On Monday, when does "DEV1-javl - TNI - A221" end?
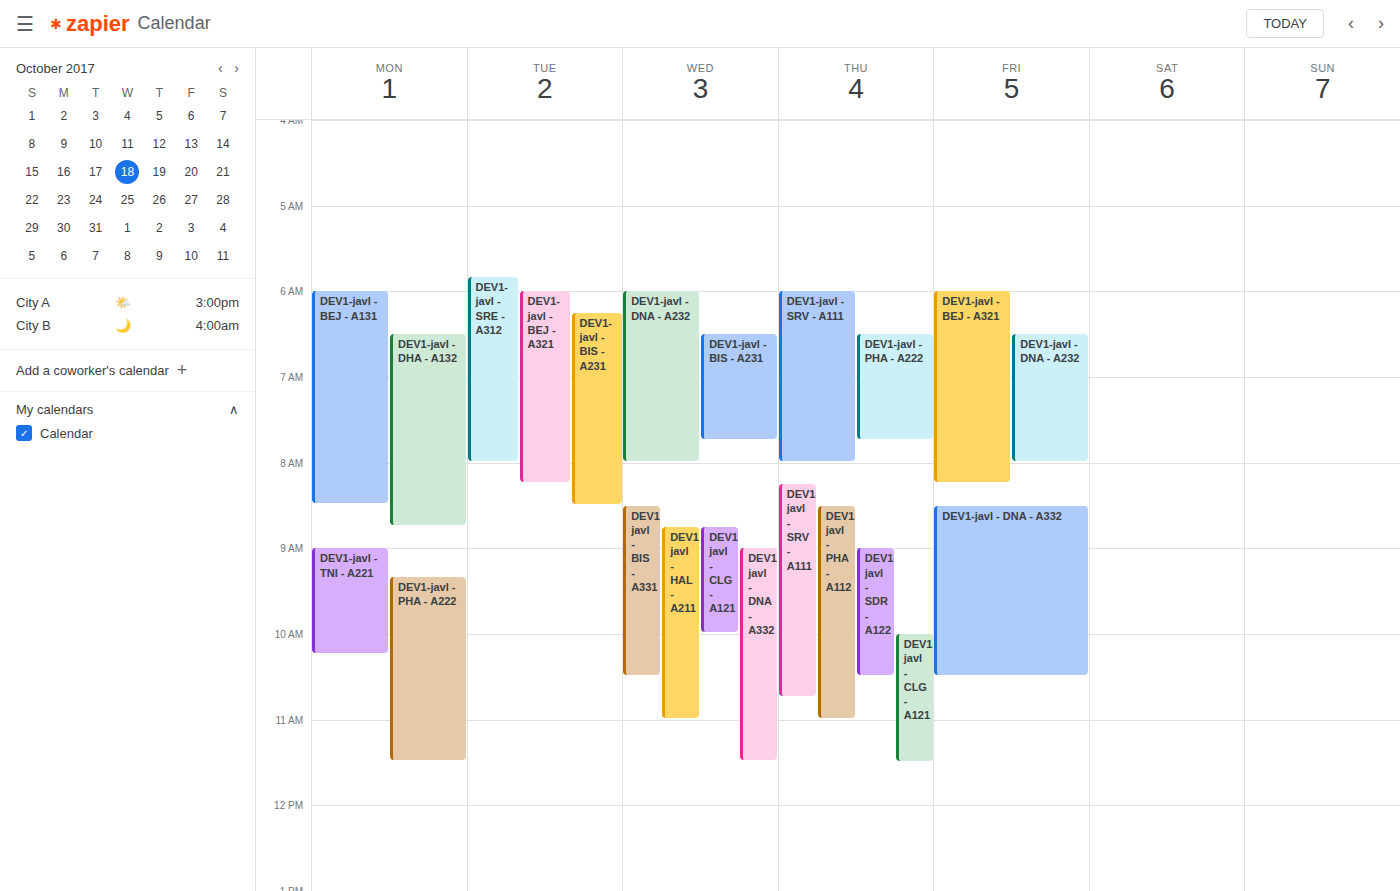
10:15